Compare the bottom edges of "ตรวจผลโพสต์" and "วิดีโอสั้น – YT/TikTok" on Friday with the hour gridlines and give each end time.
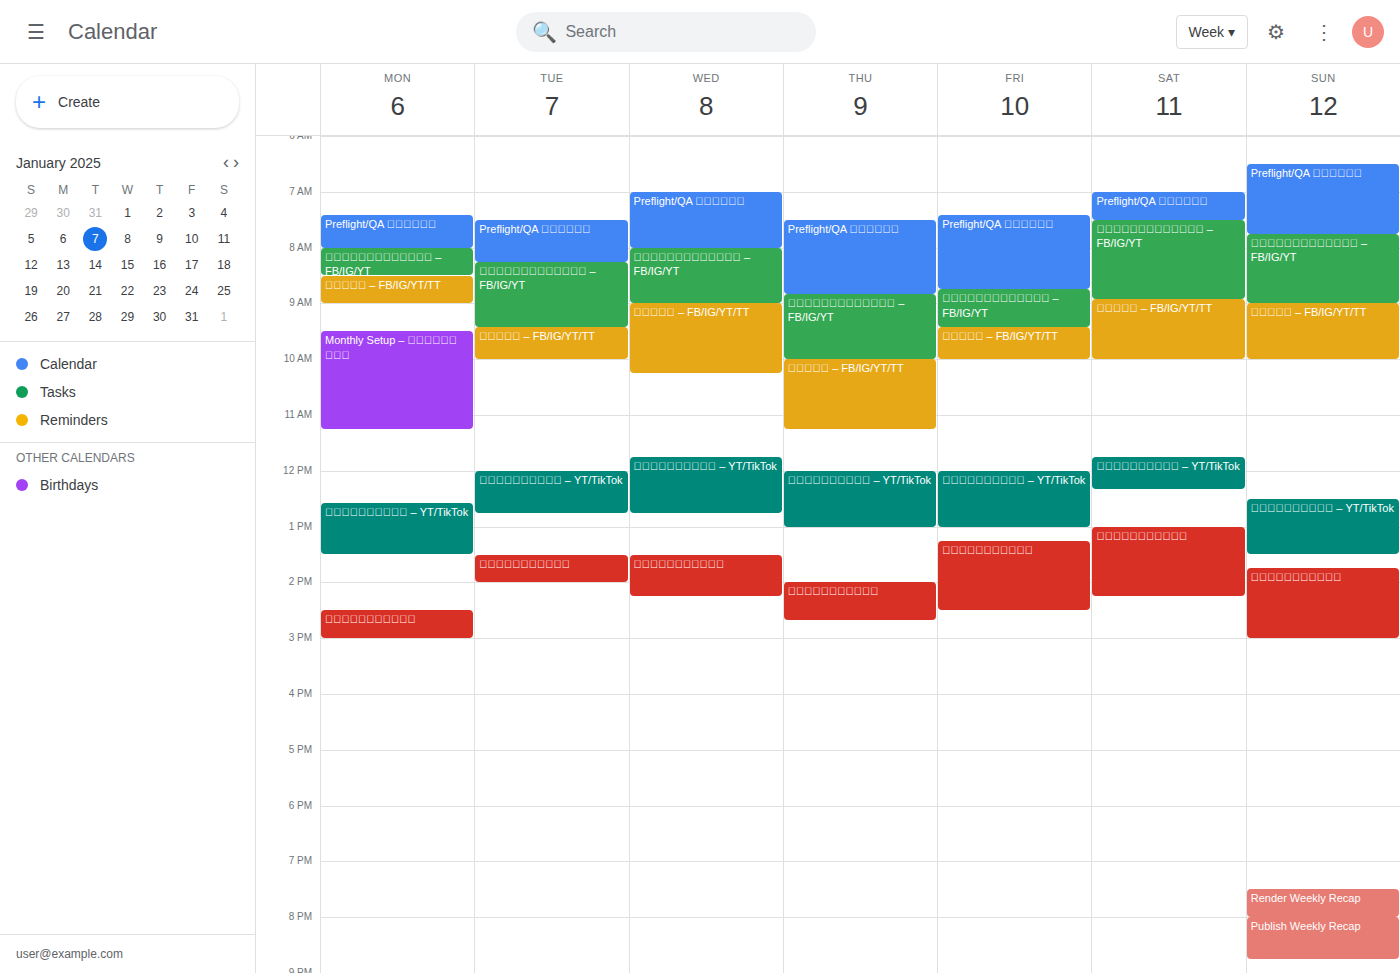
"ตรวจผลโพสต์": 2:30 PM, halfway between the 2 PM and 3 PM lines. "วิดีโอสั้น – YT/TikTok": 1:00 PM, exactly on the 1 PM line.